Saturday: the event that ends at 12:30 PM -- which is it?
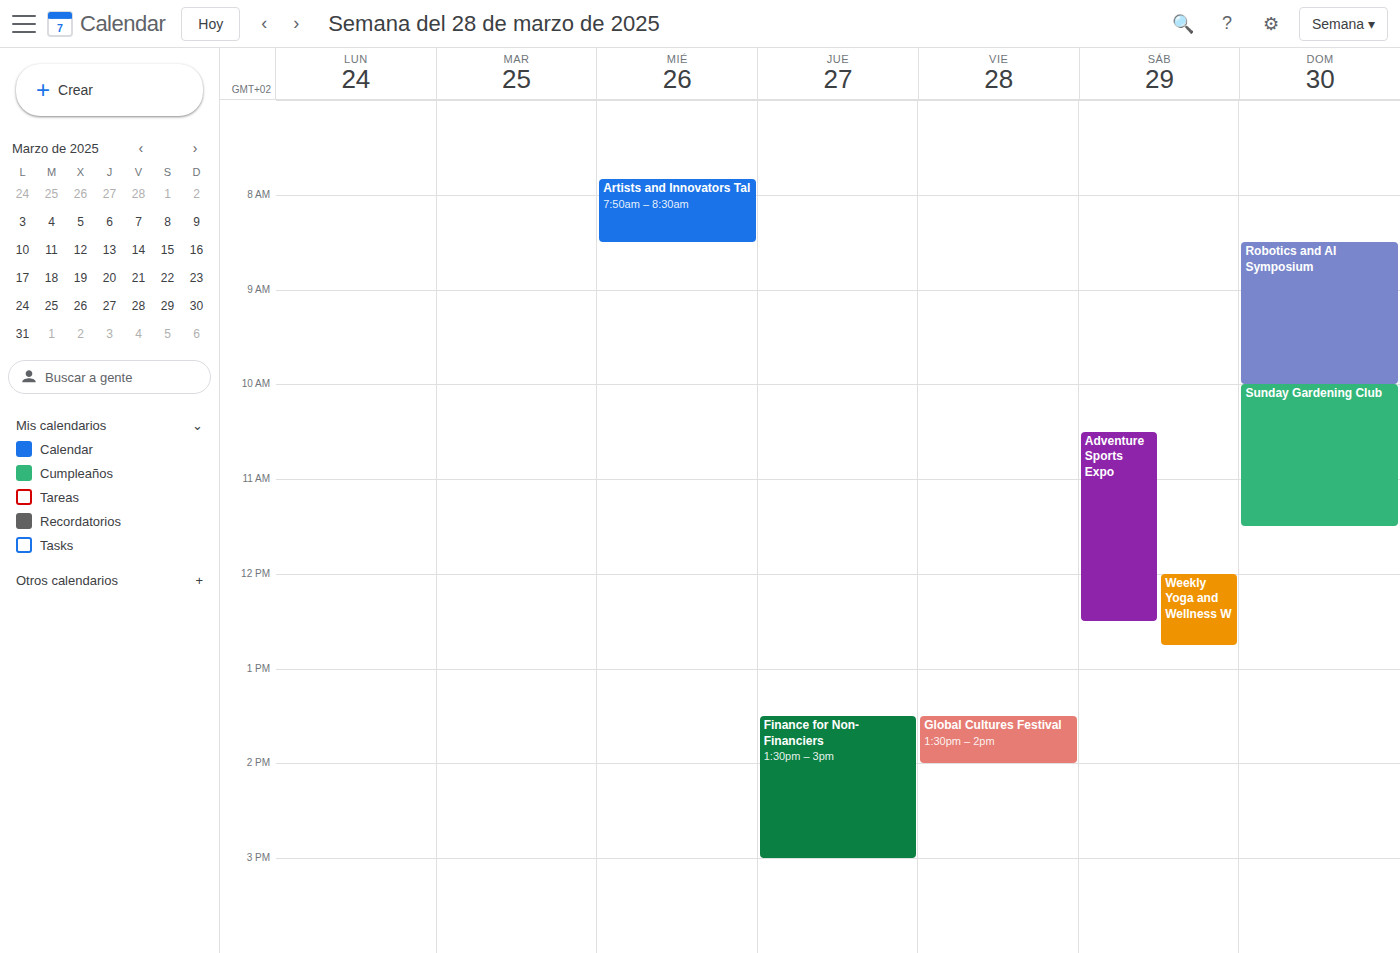
"Adventure Sports Expo"